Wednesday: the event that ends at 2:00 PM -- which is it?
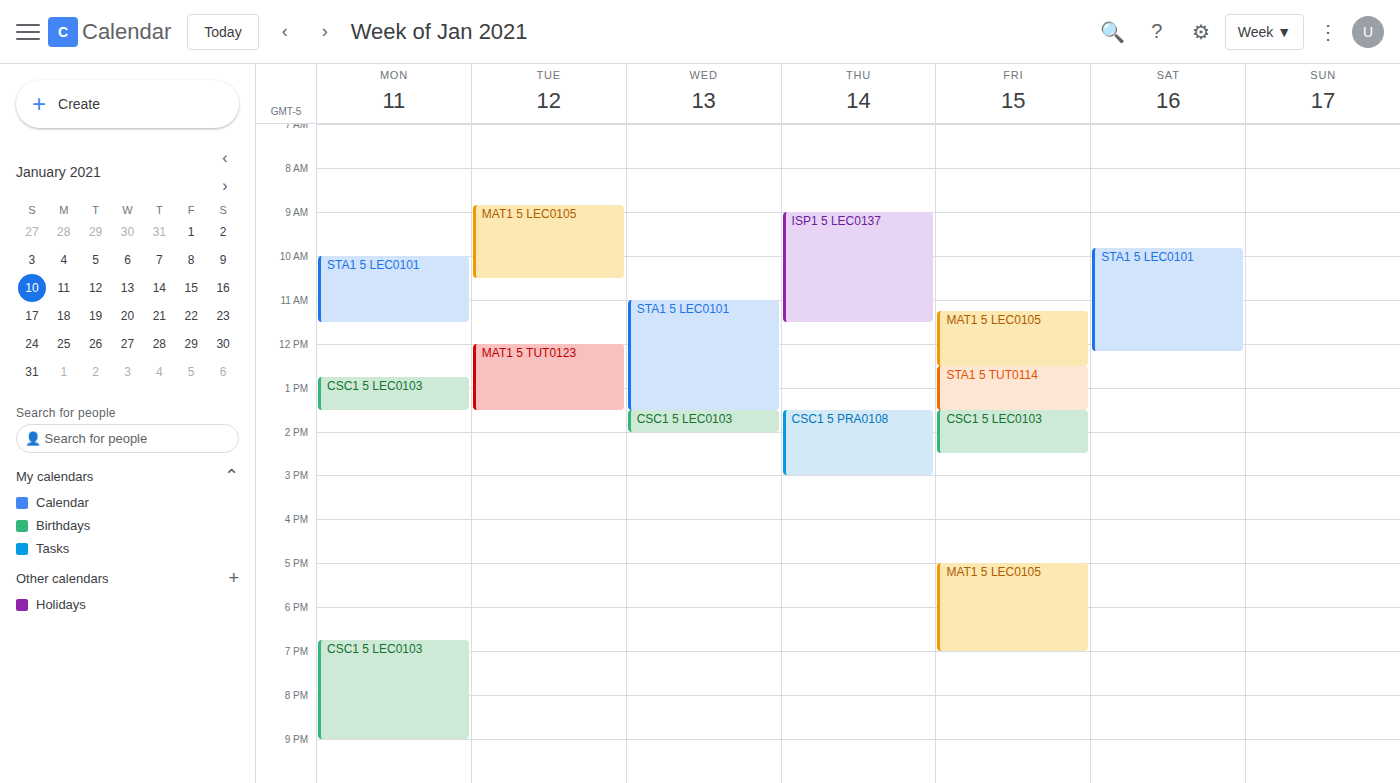
"CSC1 5 LEC0103"